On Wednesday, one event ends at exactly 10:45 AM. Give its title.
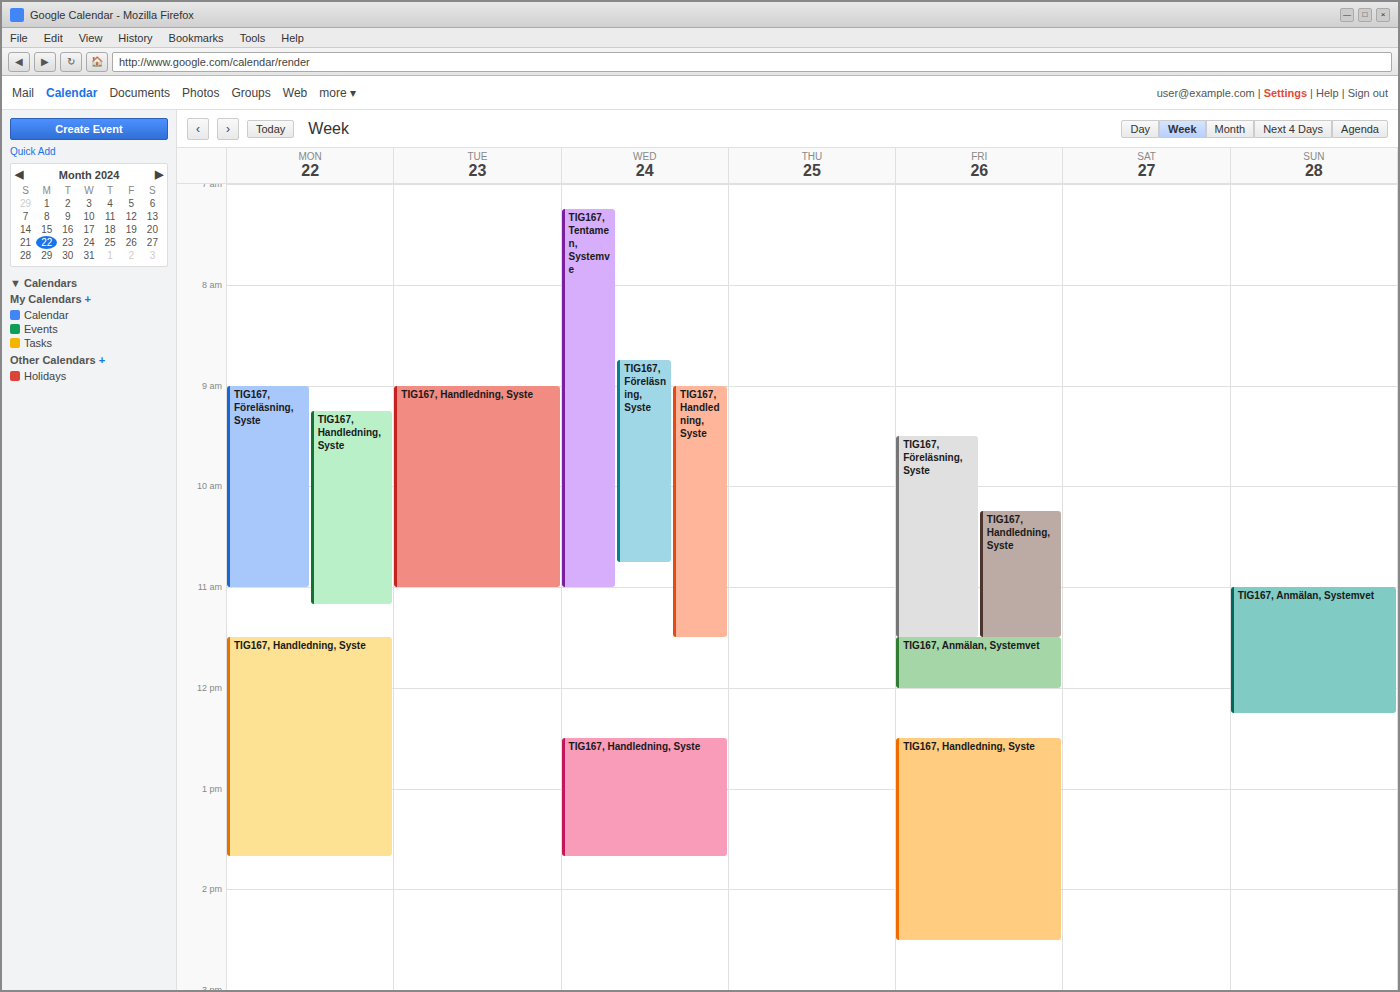
"TIG167, Föreläsning, Syste"